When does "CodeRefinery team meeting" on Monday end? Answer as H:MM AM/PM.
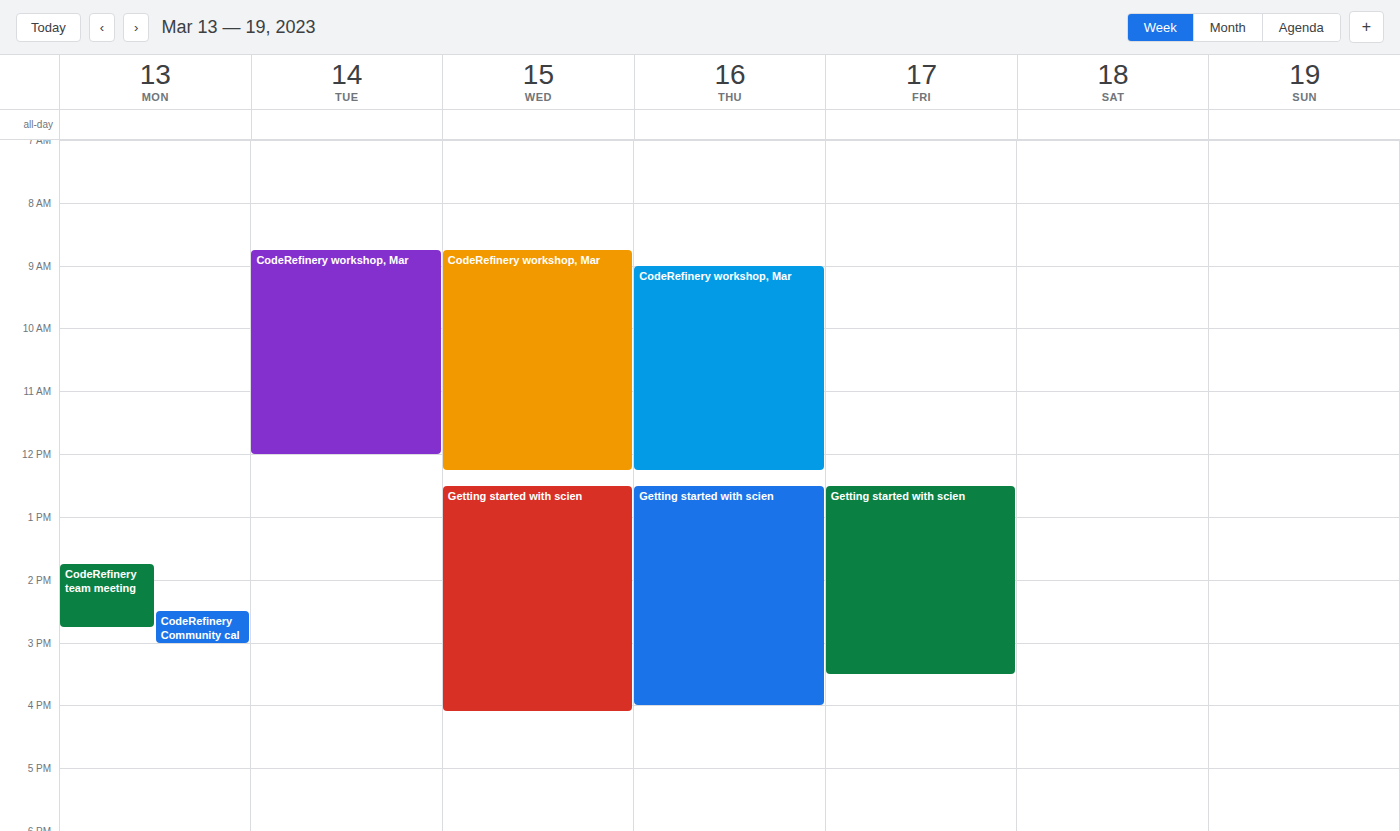
2:45 PM